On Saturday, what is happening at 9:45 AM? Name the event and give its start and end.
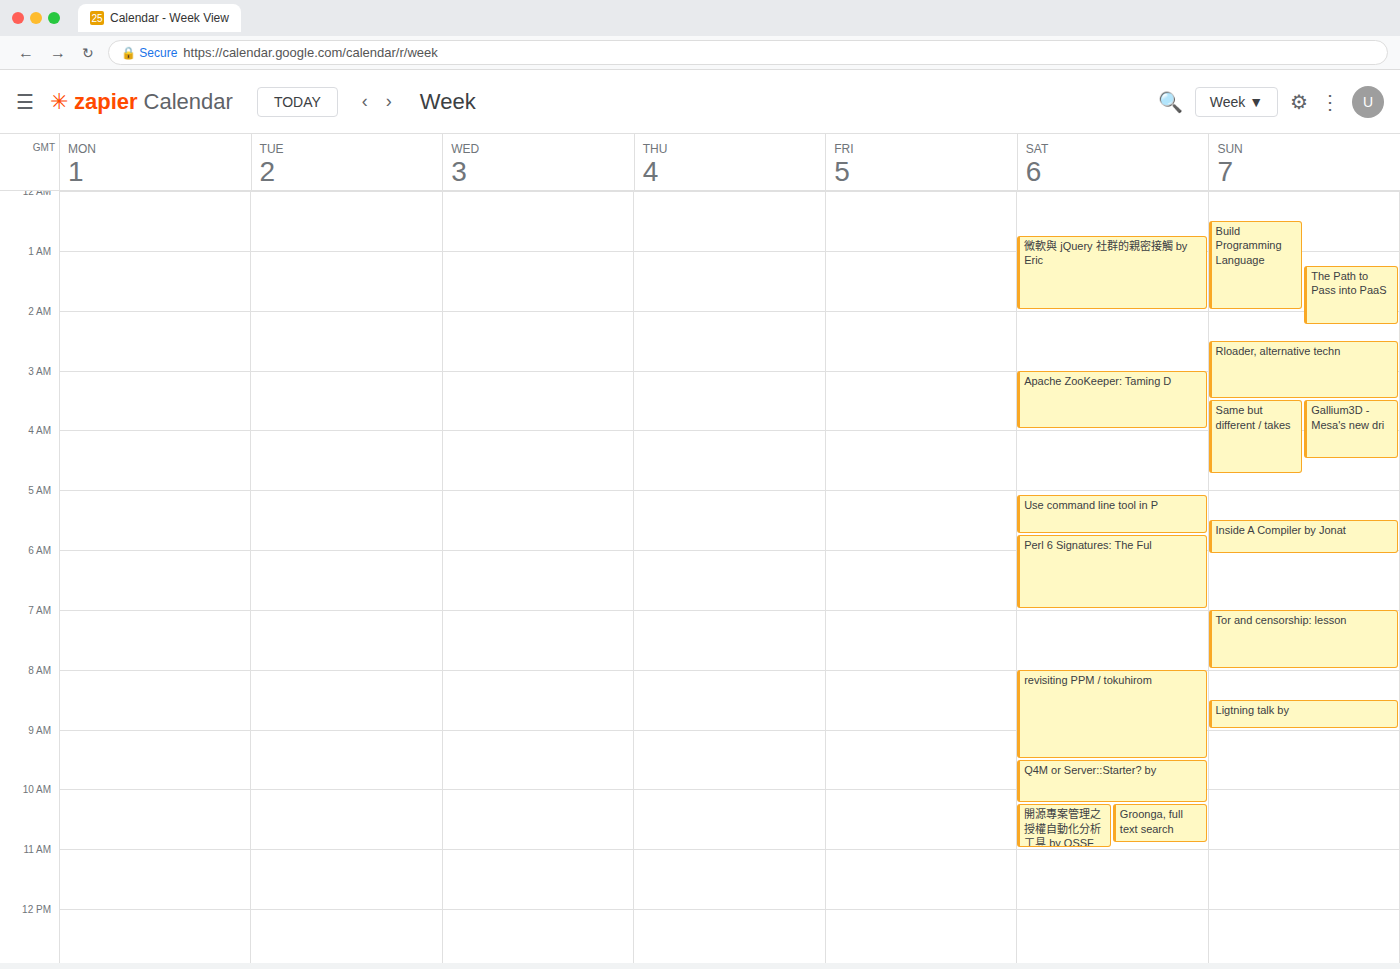
"Q4M or Server::Starter? by", 9:30 AM to 10:15 AM